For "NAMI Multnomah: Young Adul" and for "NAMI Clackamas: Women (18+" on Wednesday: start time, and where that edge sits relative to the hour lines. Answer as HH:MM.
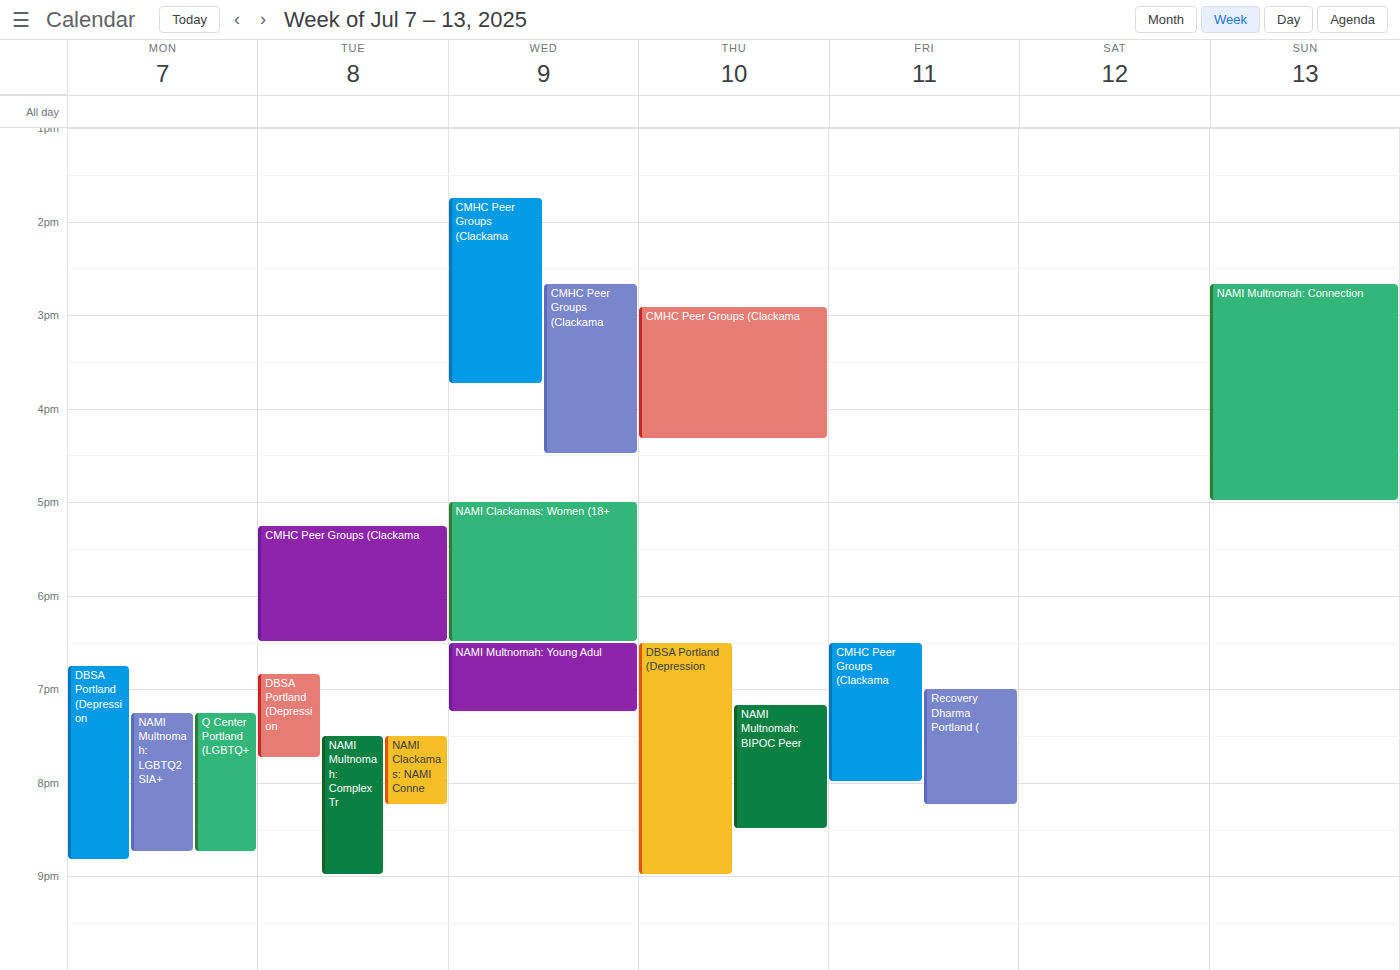
"NAMI Multnomah: Young Adul": 18:30, halfway between the 18:00 and 19:00 lines. "NAMI Clackamas: Women (18+": 17:00, exactly on the 17:00 line.